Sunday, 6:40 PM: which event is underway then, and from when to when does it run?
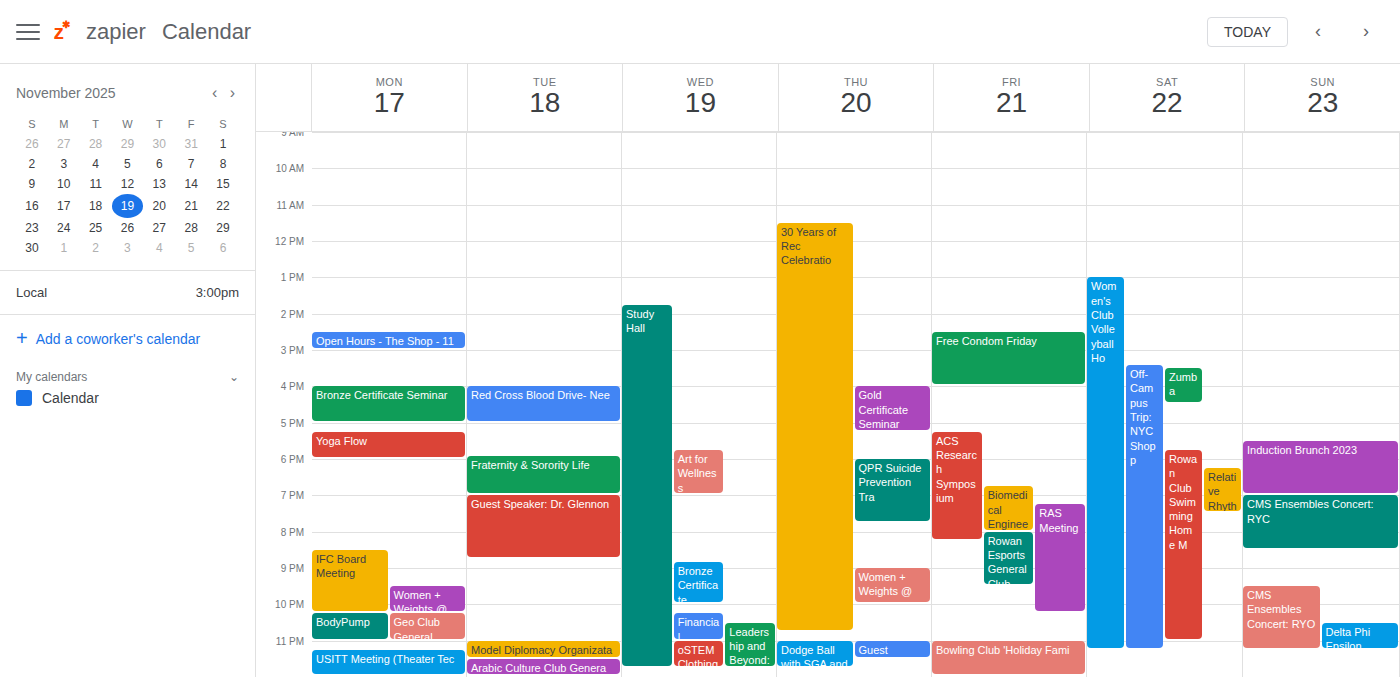
"Induction Brunch 2023", 5:30 PM to 7:00 PM